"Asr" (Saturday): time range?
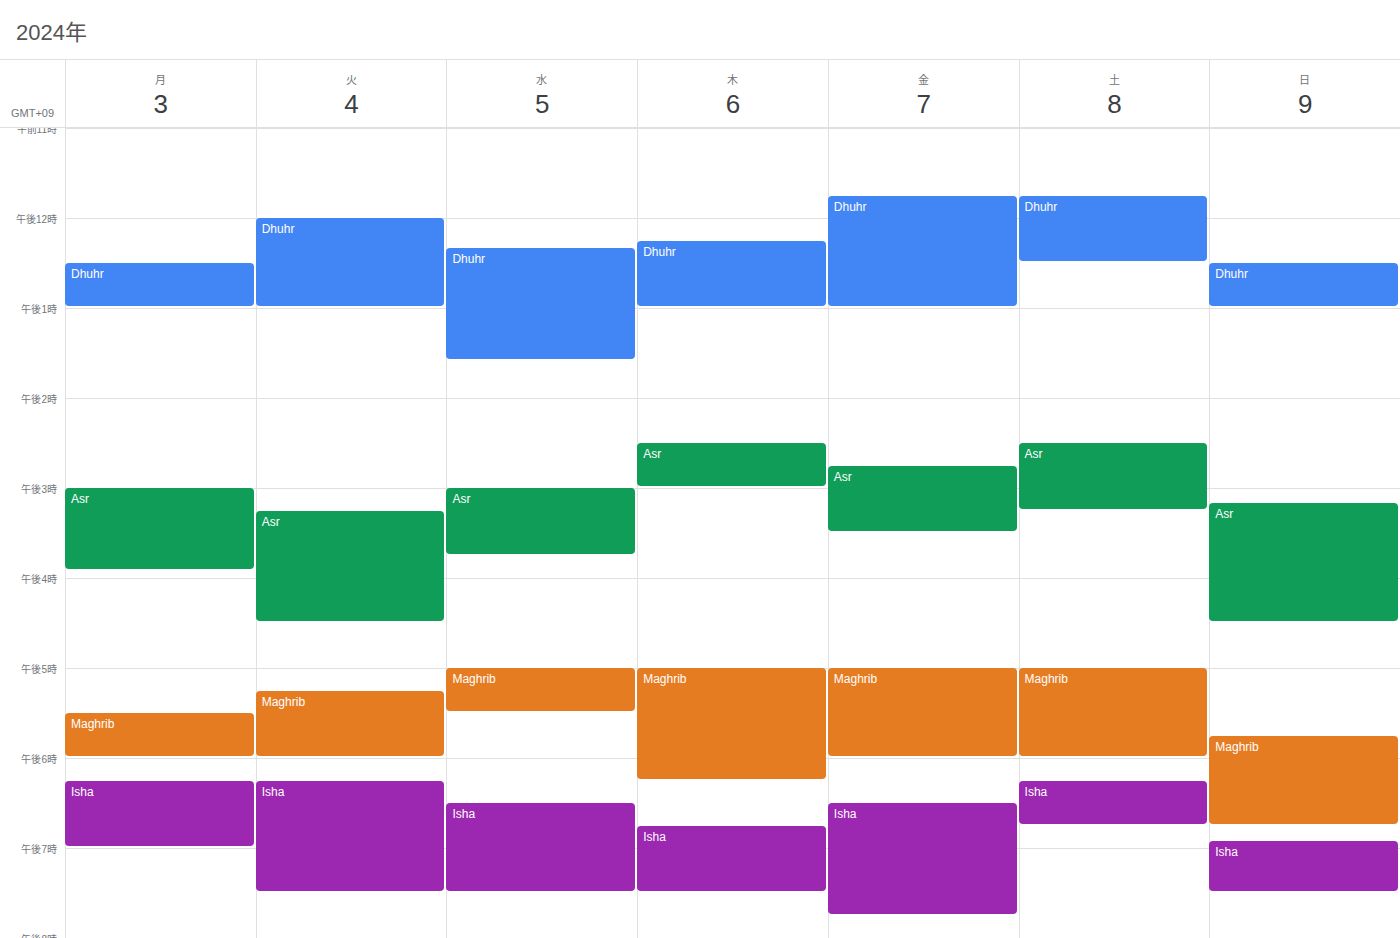
2:30 PM to 3:15 PM